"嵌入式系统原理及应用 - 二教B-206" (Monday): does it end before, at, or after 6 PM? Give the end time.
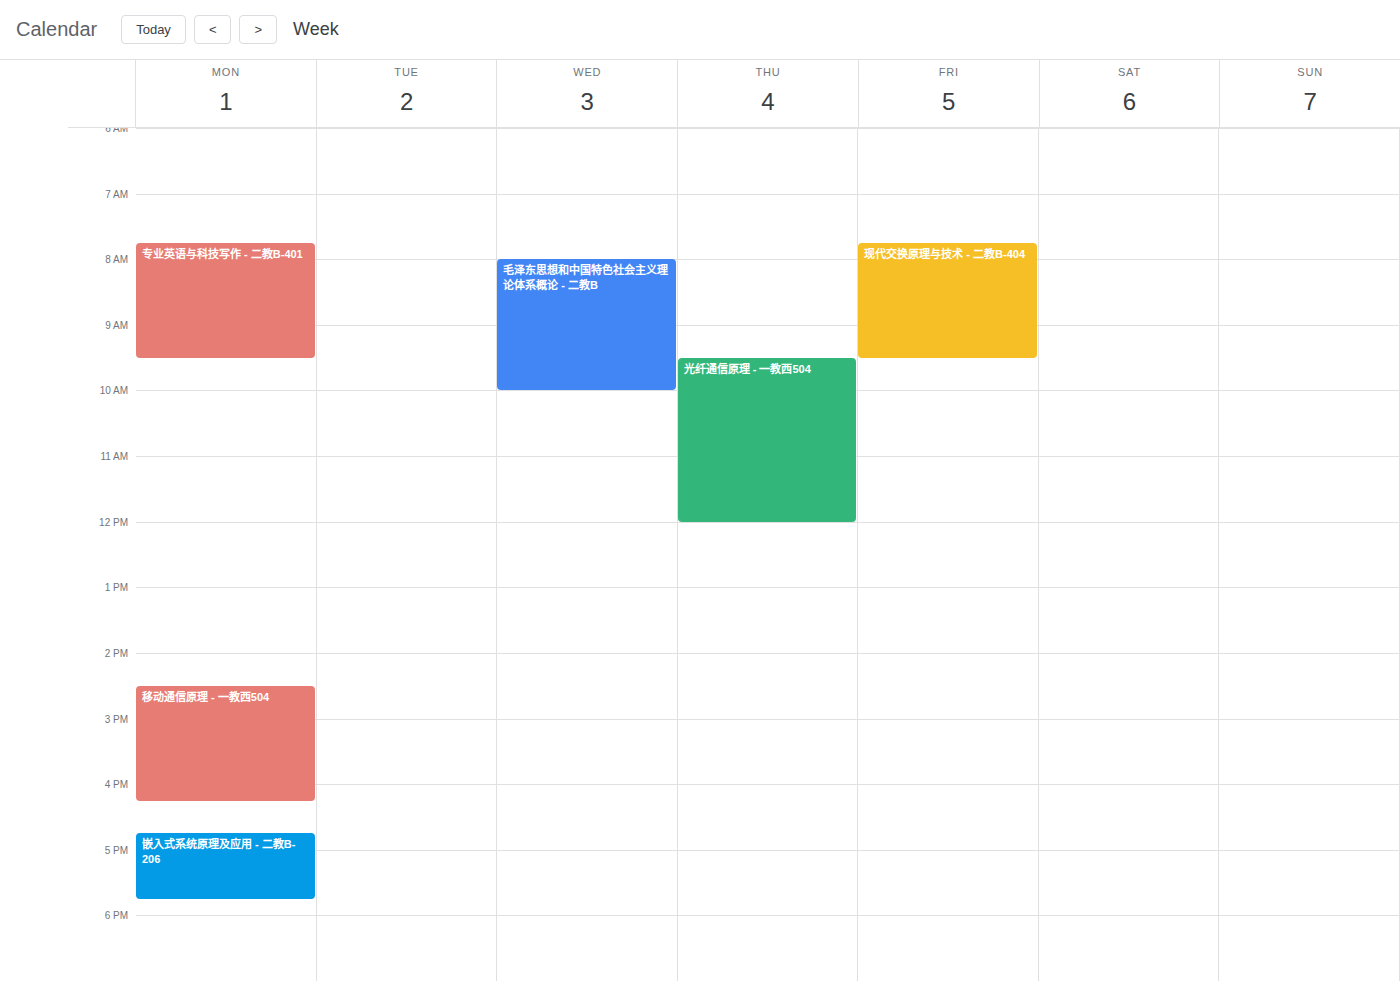
5:45 PM -- before 6 PM, 15 minutes above the 6 PM line.